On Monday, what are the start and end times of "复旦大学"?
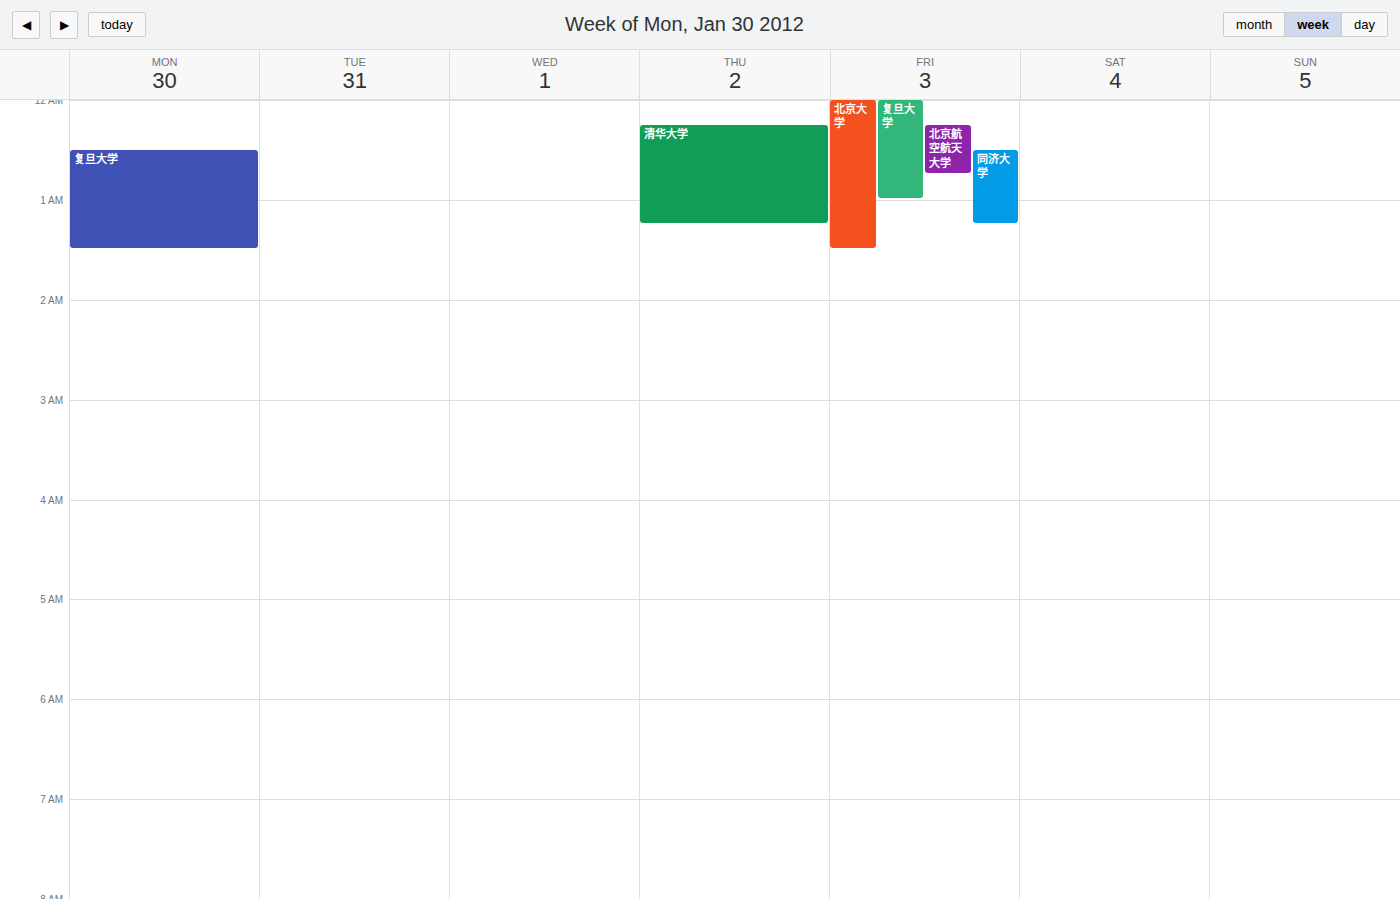
12:30 AM to 1:30 AM